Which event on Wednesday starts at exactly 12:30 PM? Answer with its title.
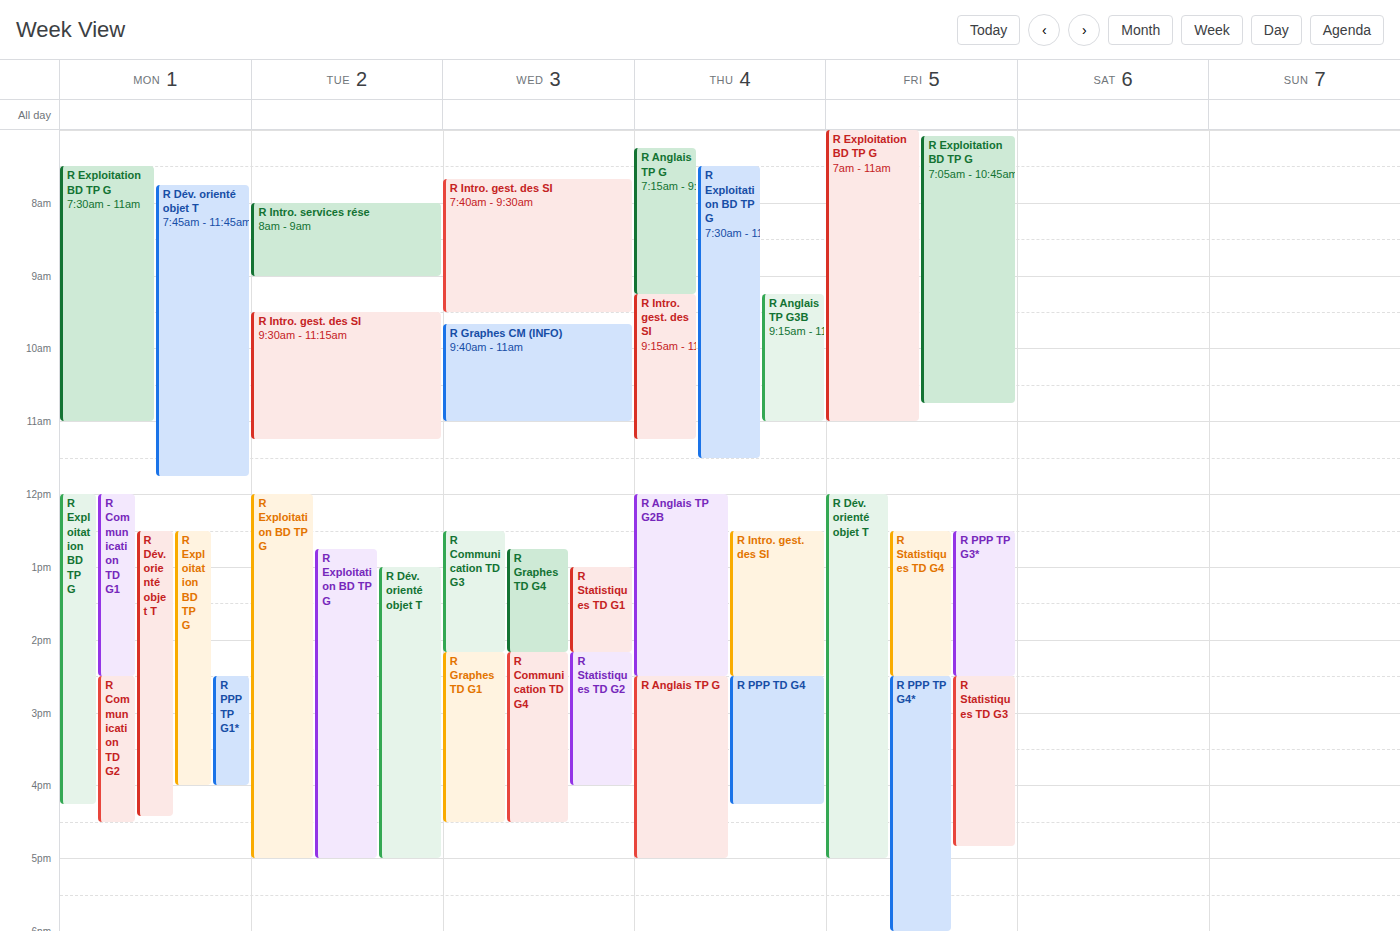
"R Communication TD G3"